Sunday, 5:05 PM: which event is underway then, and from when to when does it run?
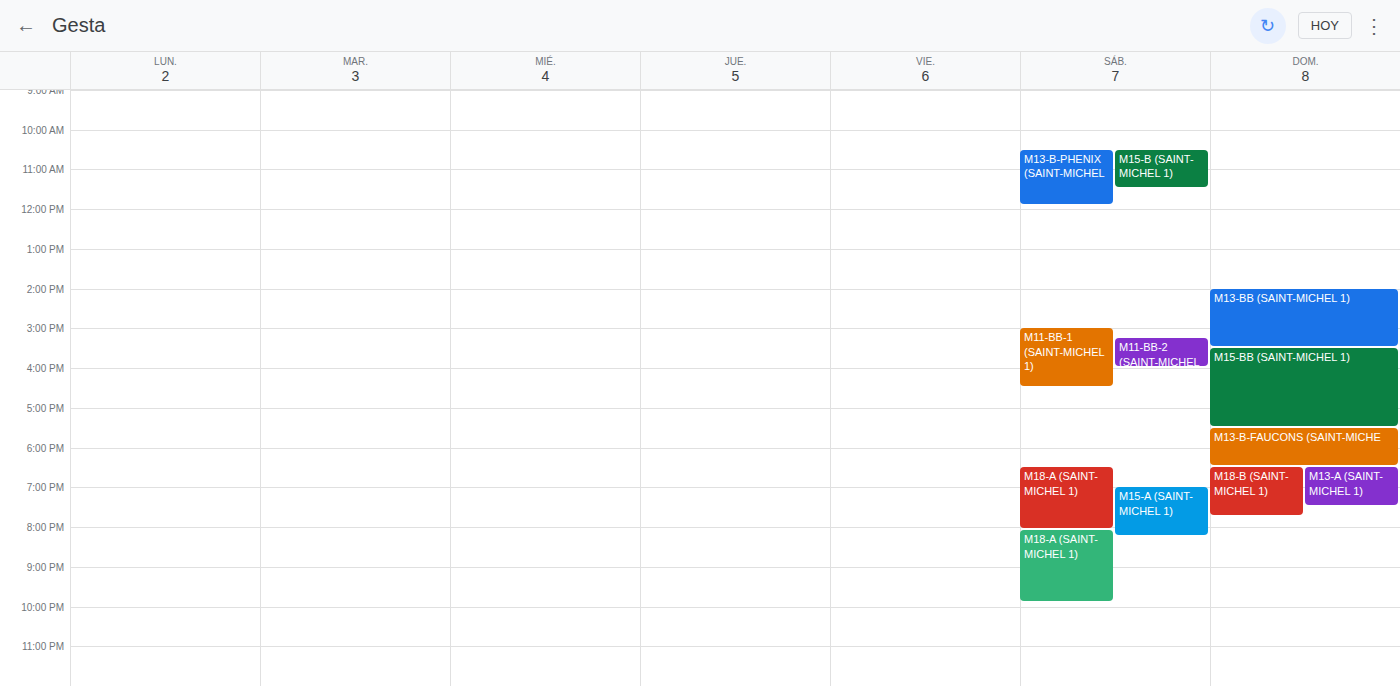
"M15-BB (SAINT-MICHEL 1)", 3:30 PM to 5:30 PM